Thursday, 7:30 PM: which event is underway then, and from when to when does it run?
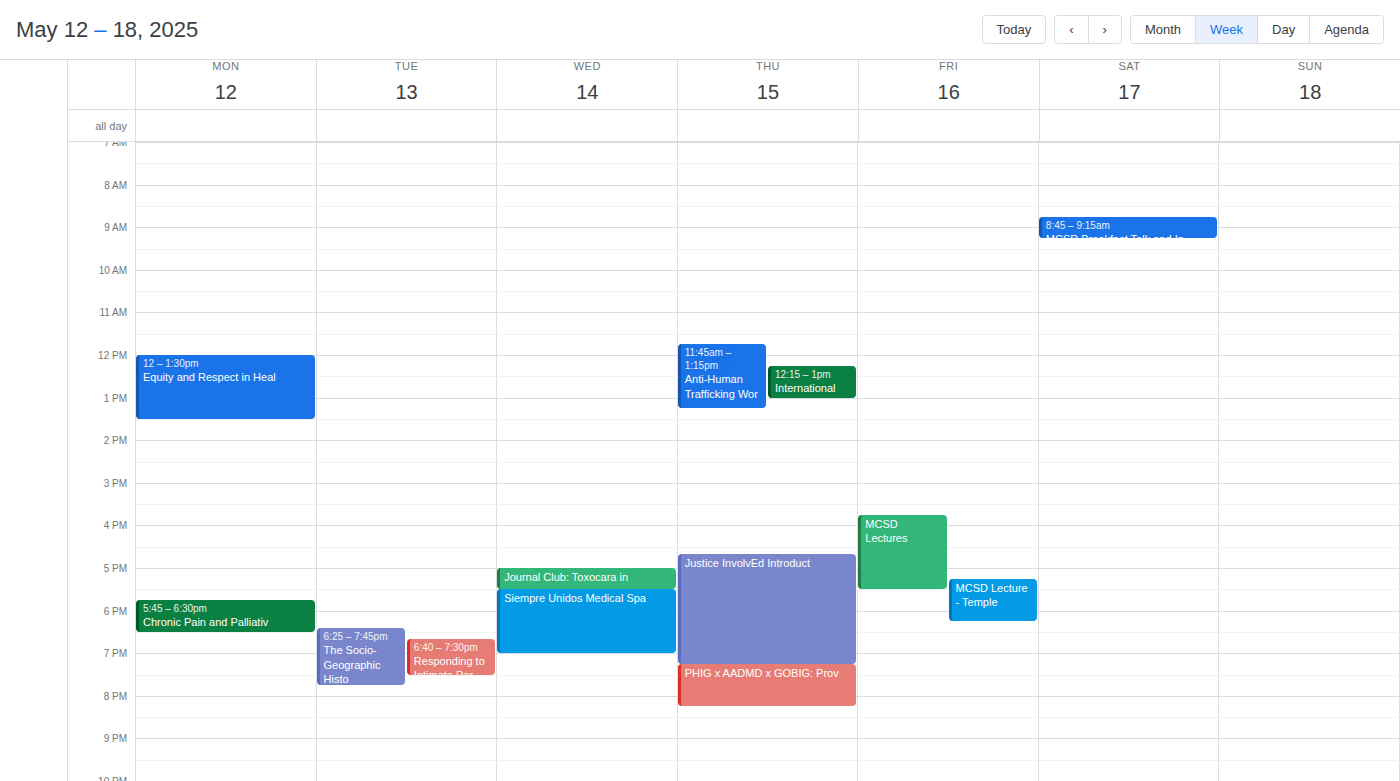
"PHIG x AADMD x GOBIG: Prov", 7:15 PM to 8:15 PM